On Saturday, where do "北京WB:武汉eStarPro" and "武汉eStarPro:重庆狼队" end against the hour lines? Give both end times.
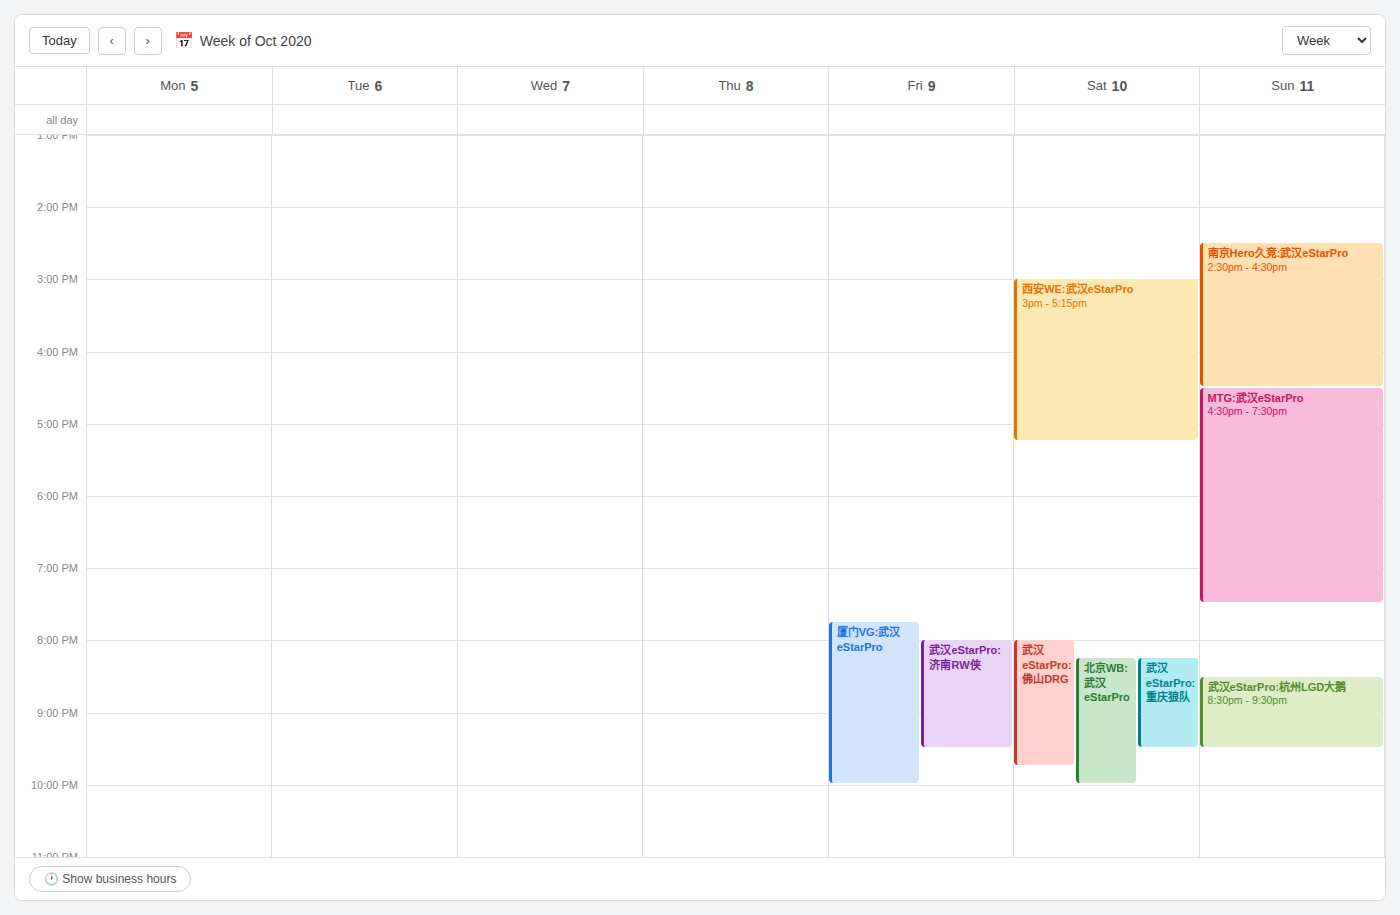
"北京WB:武汉eStarPro": 10:00 PM, exactly on the 10 PM line. "武汉eStarPro:重庆狼队": 9:30 PM, halfway between the 9 PM and 10 PM lines.